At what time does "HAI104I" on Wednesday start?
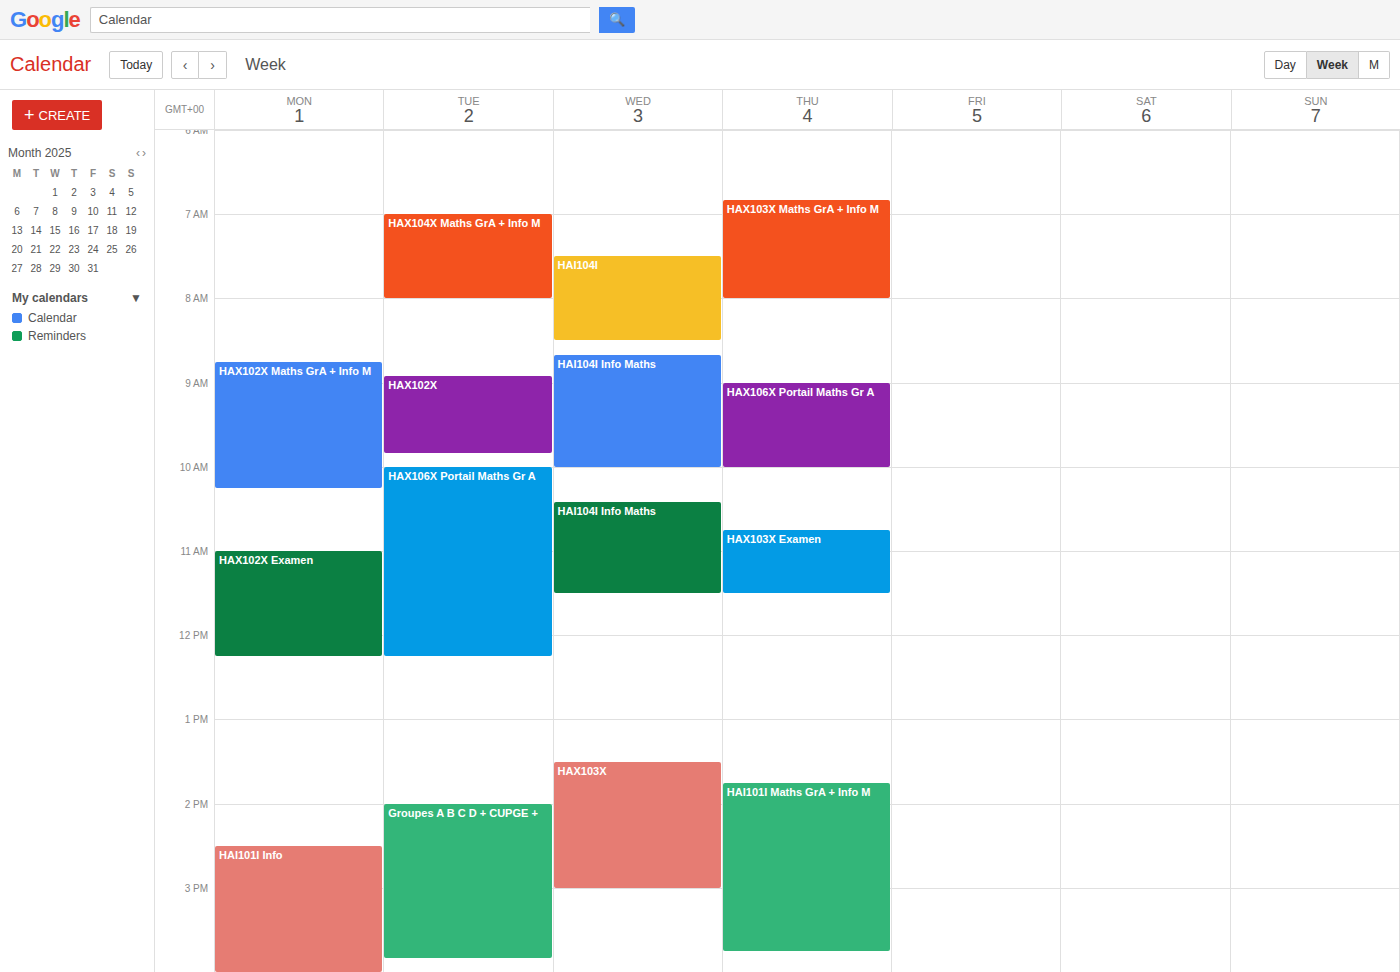
7:30 AM